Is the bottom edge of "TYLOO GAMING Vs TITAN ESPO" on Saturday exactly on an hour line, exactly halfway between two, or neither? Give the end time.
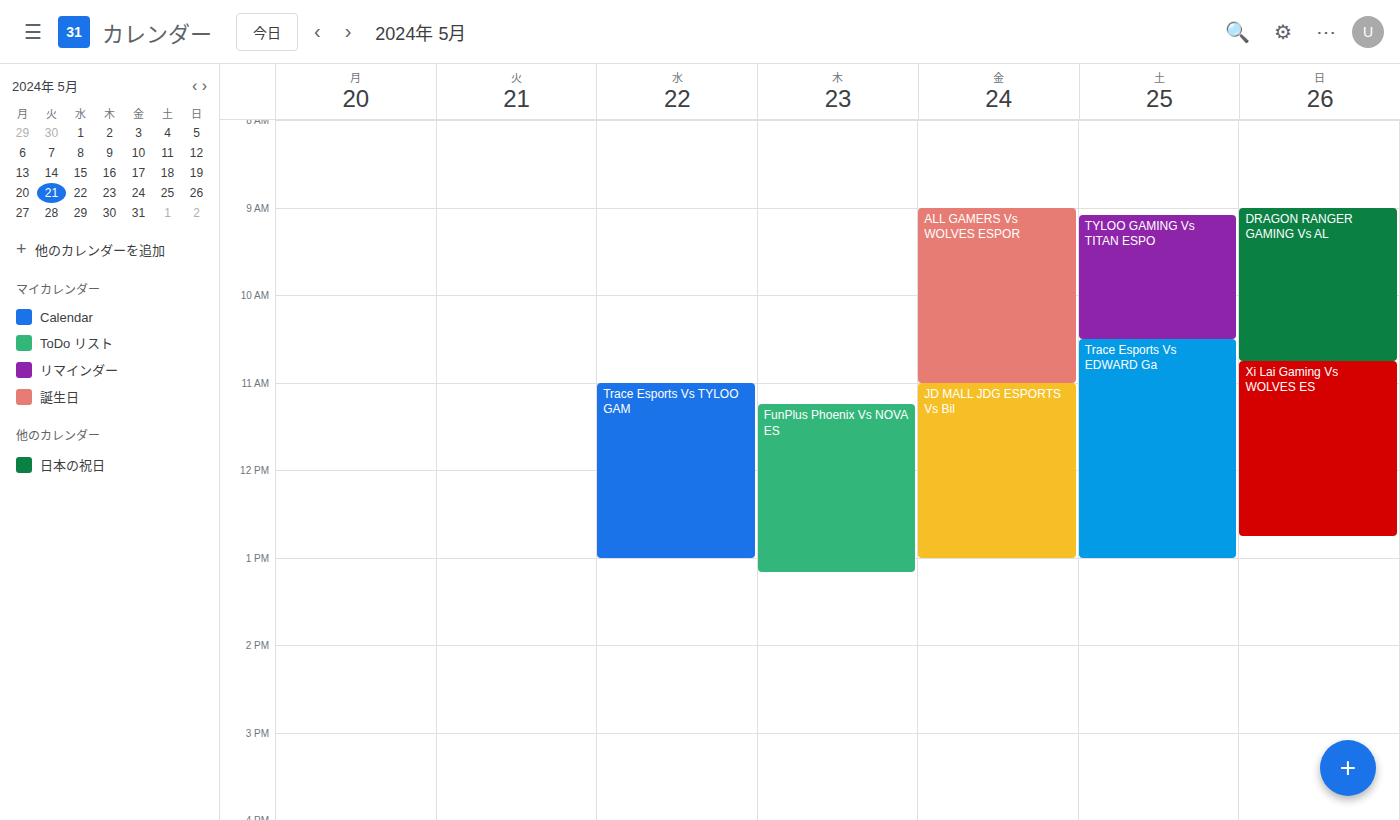
10:30 AM -- halfway between the 10 AM and 11 AM lines.